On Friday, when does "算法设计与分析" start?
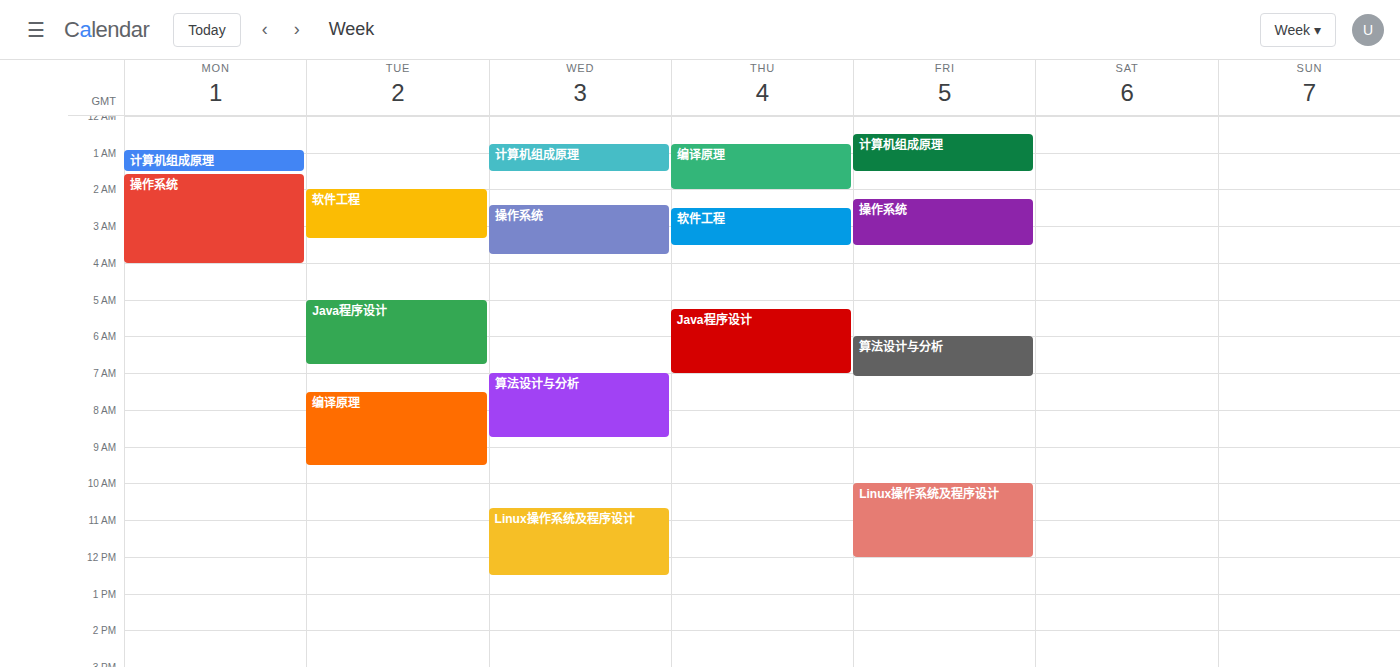
6:00 AM